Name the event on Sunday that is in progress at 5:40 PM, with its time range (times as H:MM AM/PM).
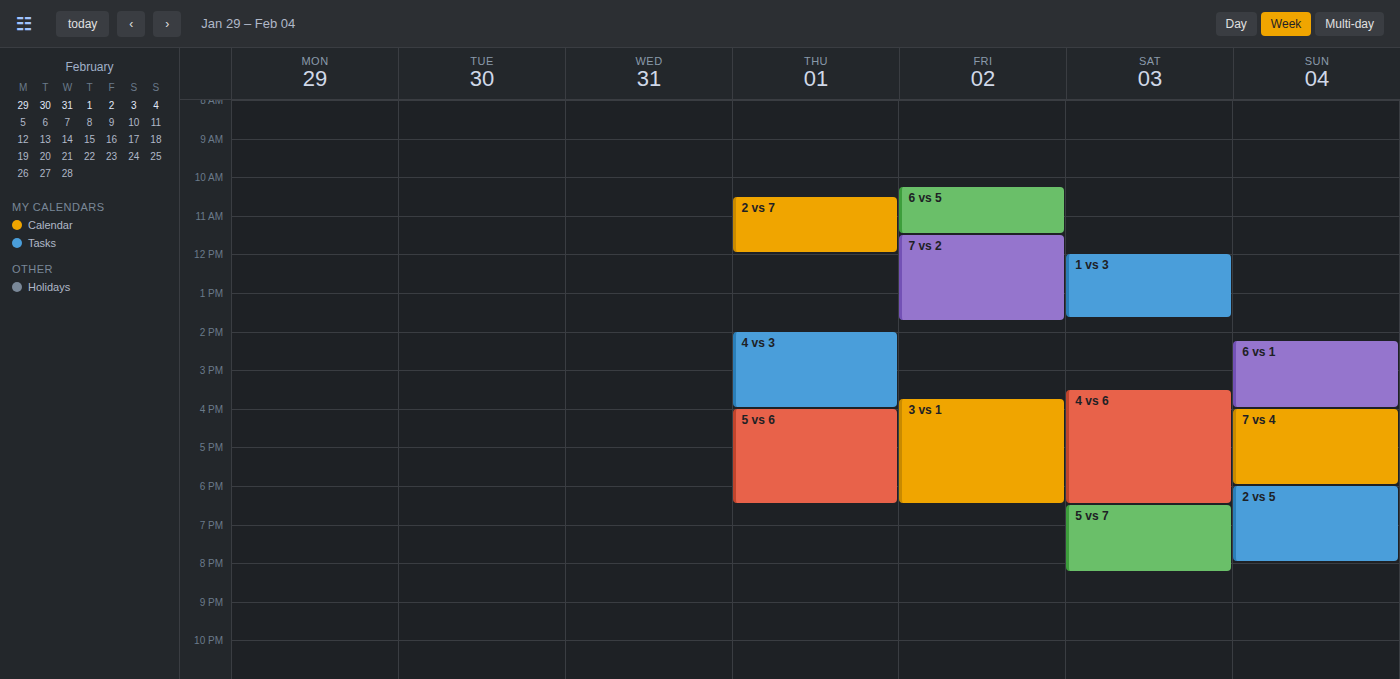
"7 vs 4", 4:00 PM to 6:00 PM